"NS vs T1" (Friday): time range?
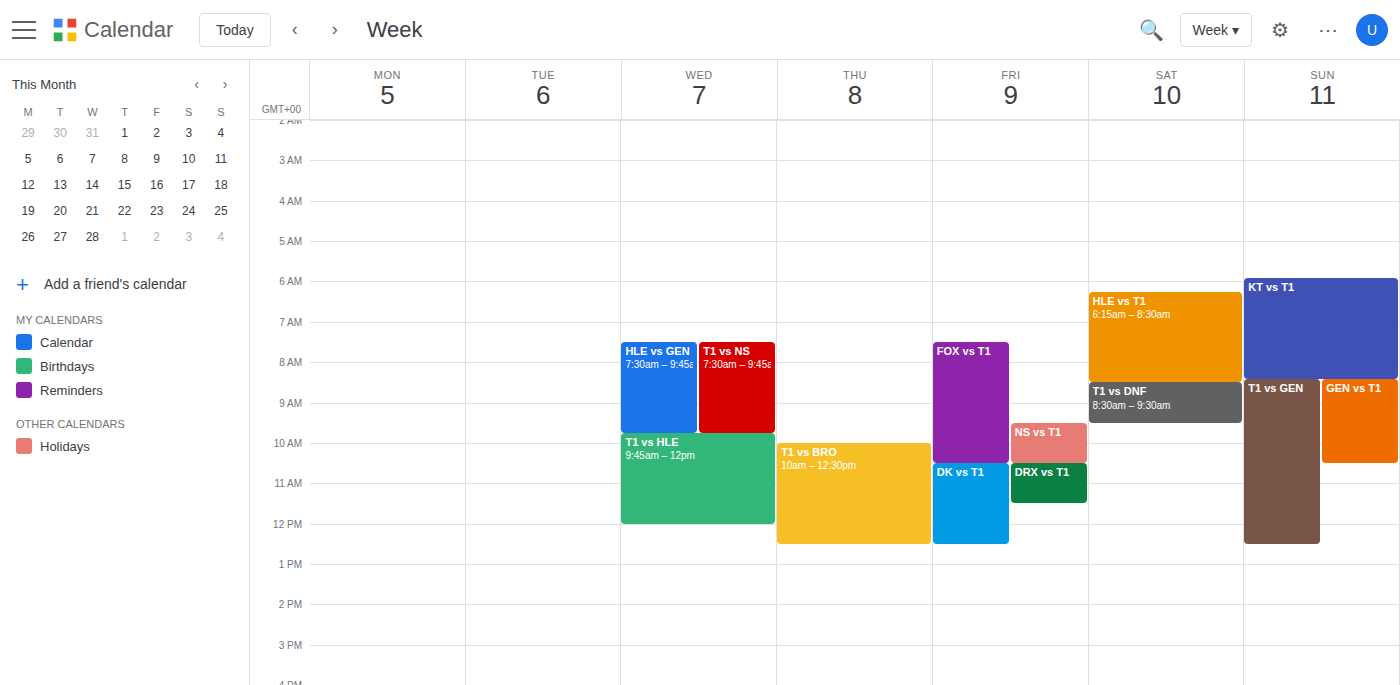
9:30 AM to 10:30 AM